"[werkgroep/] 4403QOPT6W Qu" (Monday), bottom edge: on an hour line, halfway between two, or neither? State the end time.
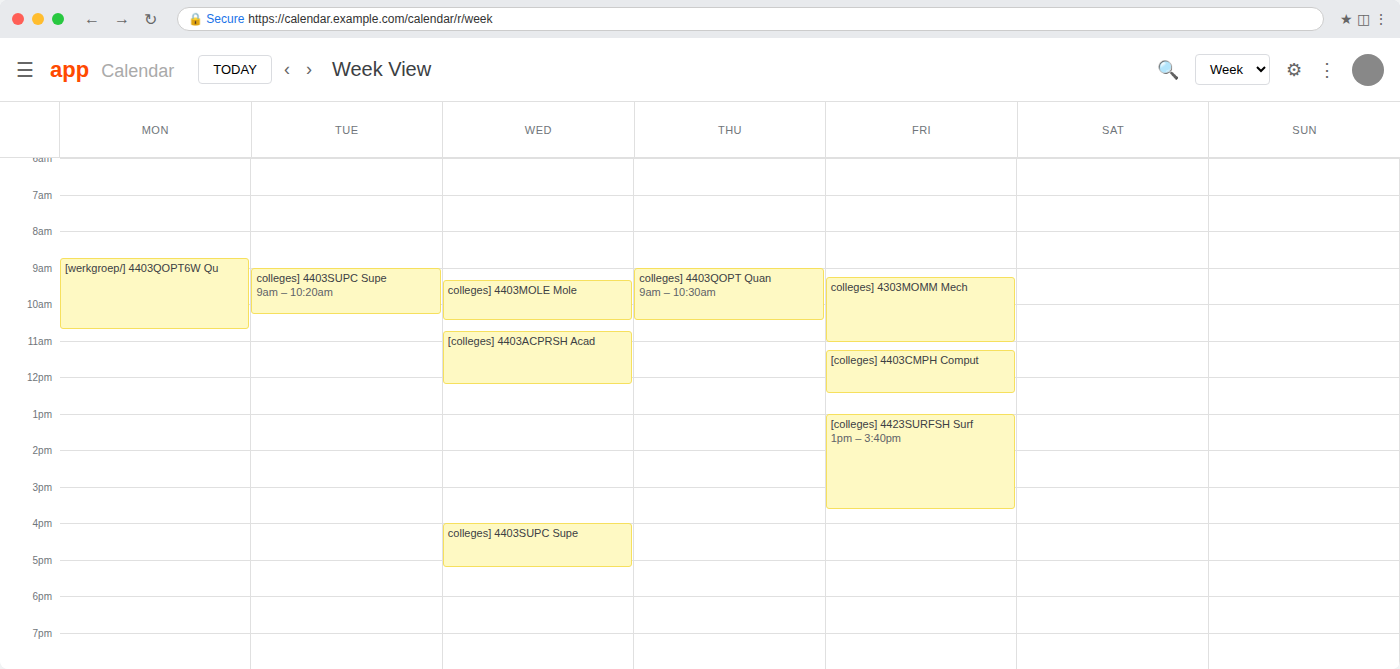
10:45 AM -- neither: three quarters of the way from the 10 AM line to the 11 AM line.